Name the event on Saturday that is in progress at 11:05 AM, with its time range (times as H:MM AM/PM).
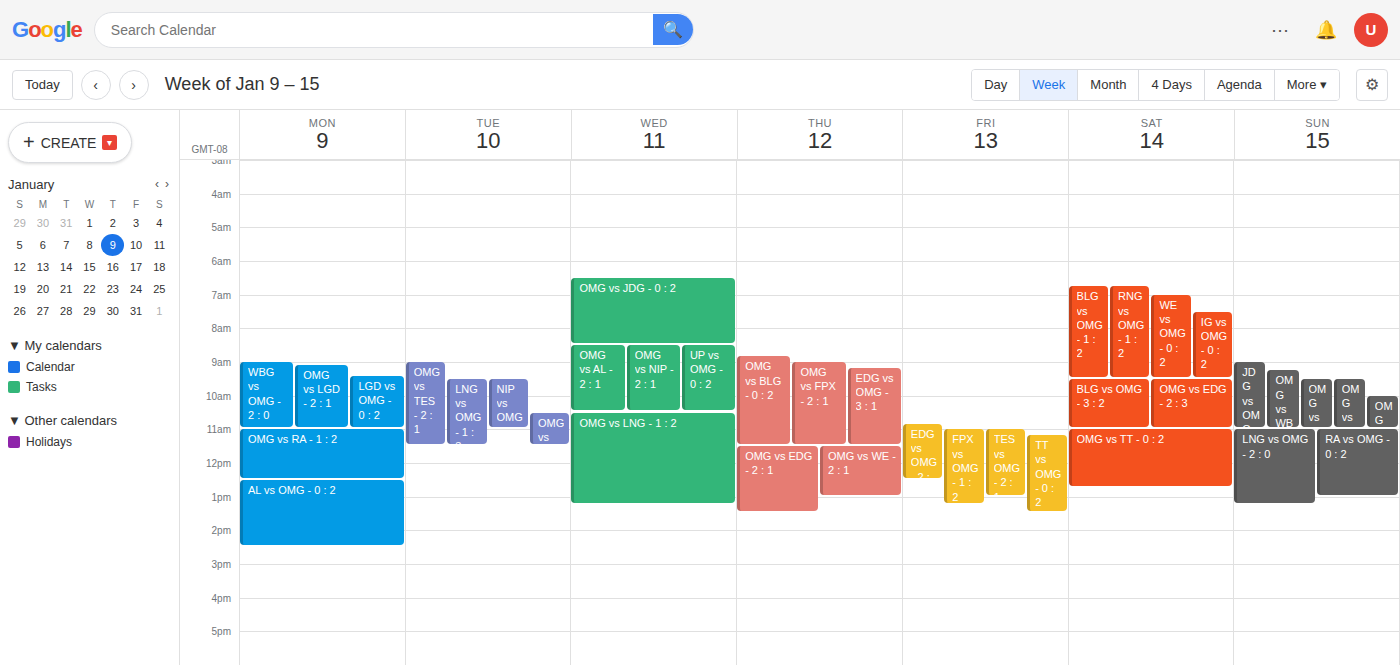
"OMG vs TT - 0 : 2", 11:00 AM to 12:45 PM